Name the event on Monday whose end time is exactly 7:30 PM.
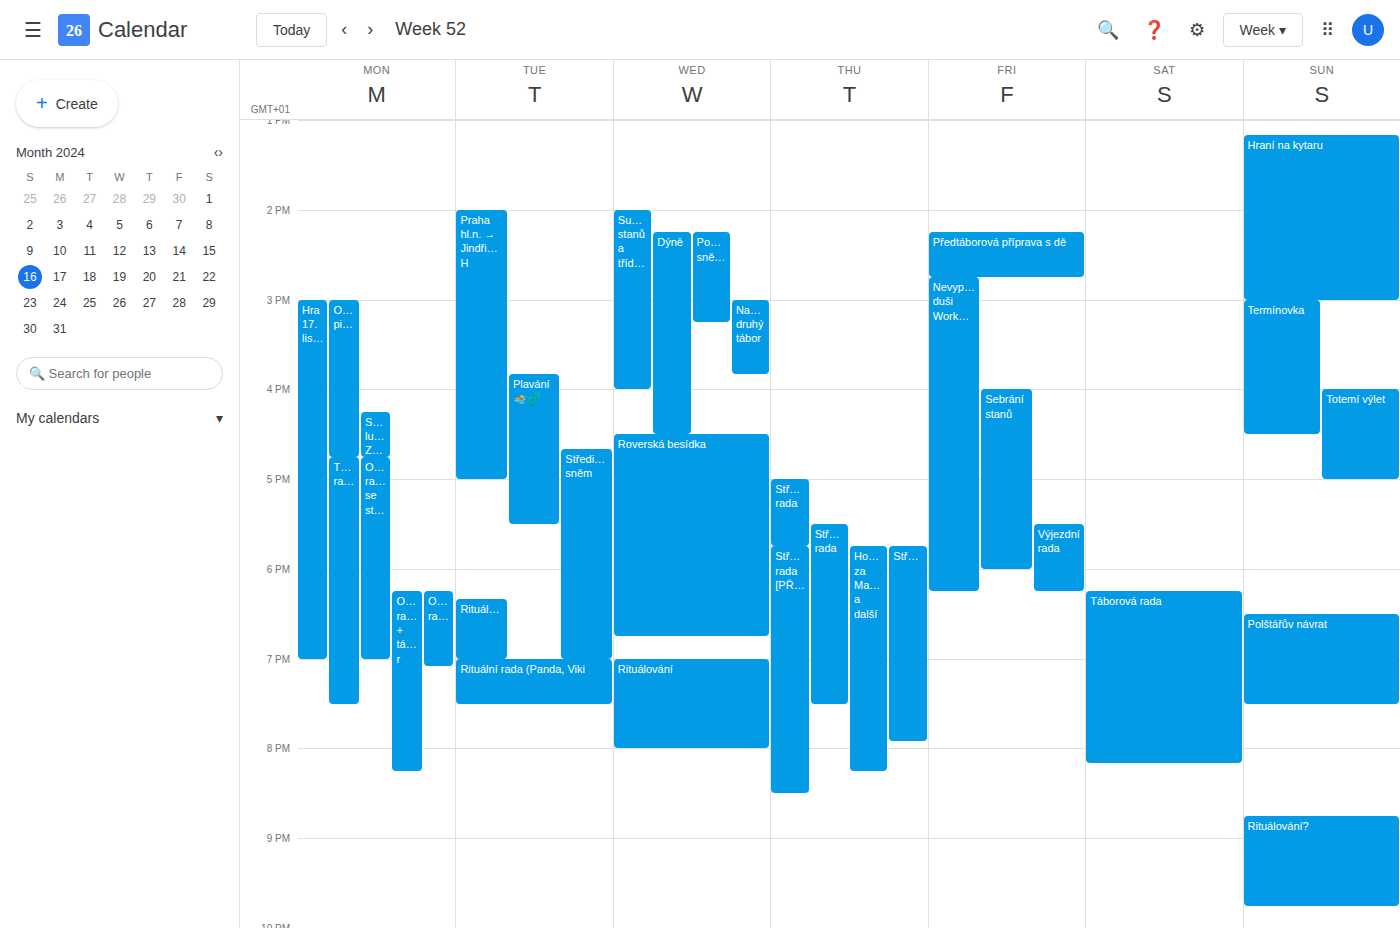
"Táborová rada"